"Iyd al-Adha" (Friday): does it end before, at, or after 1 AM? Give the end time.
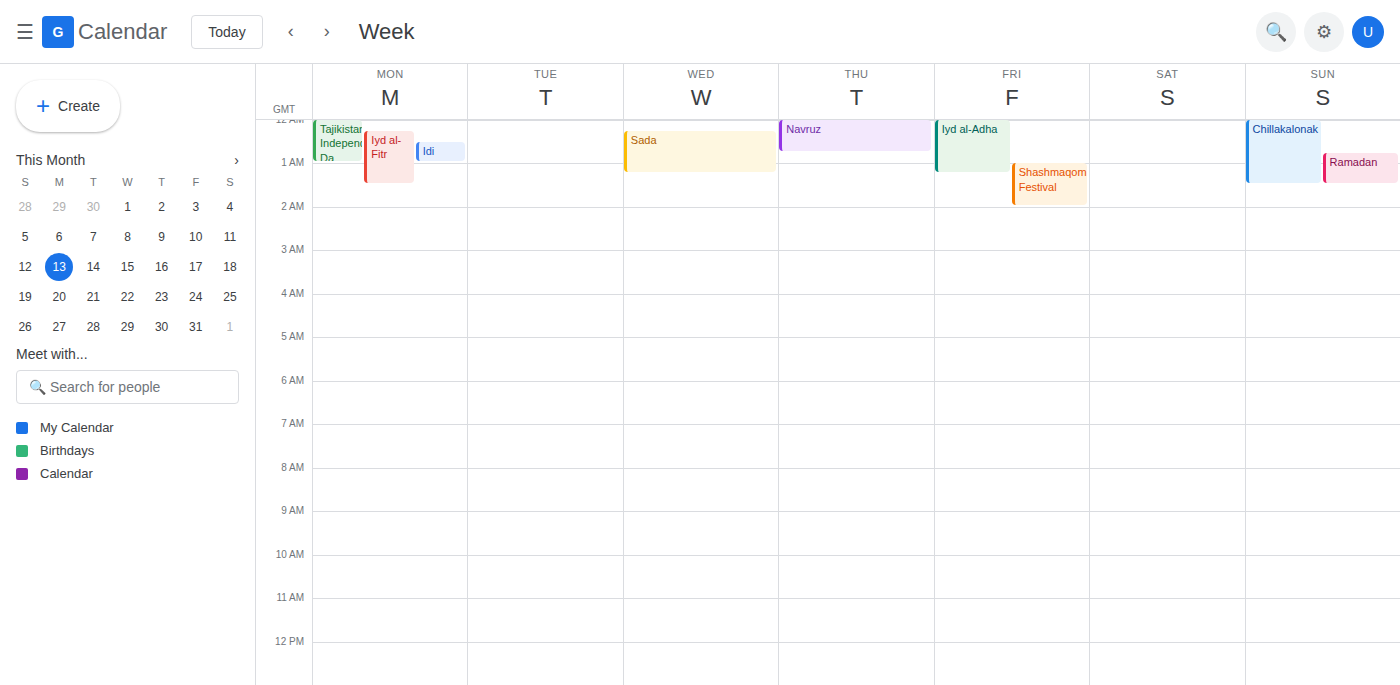
1:15 AM -- after 1 AM, 15 minutes below the 1 AM line.